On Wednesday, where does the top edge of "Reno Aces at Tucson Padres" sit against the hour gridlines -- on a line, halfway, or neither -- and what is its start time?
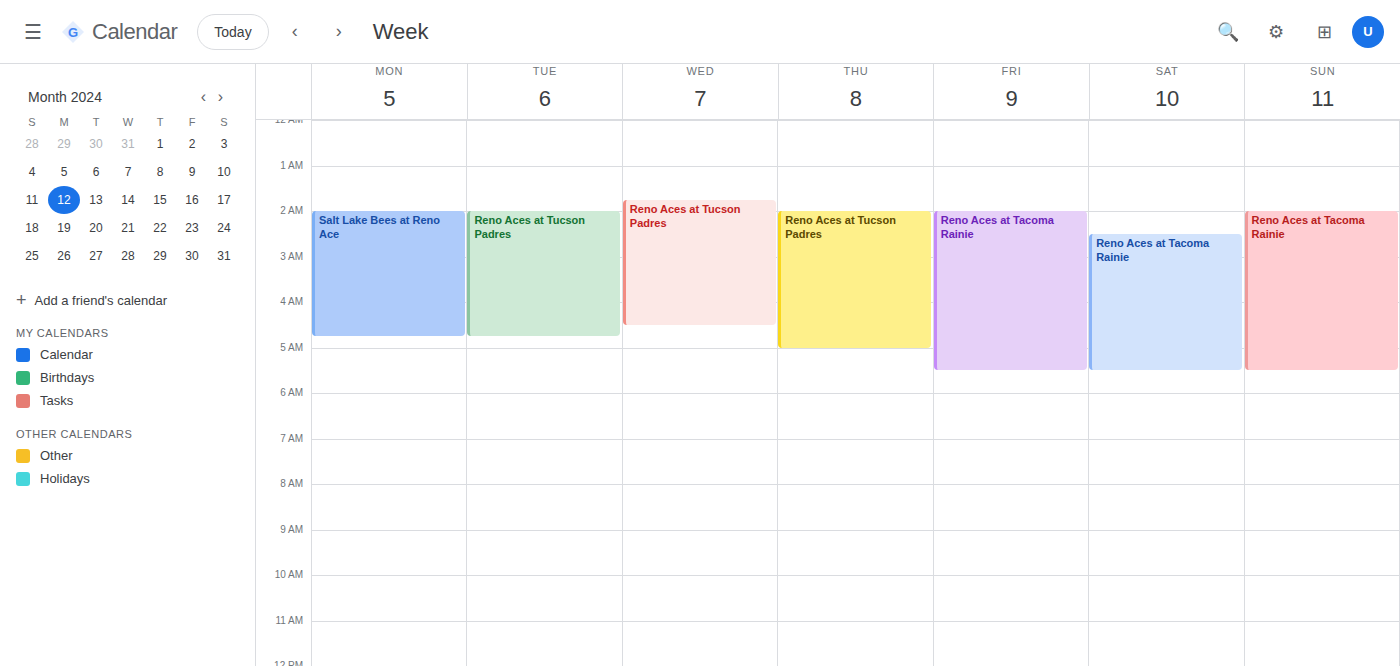
1:45 AM -- neither: three quarters of the way from the 1 AM line to the 2 AM line.